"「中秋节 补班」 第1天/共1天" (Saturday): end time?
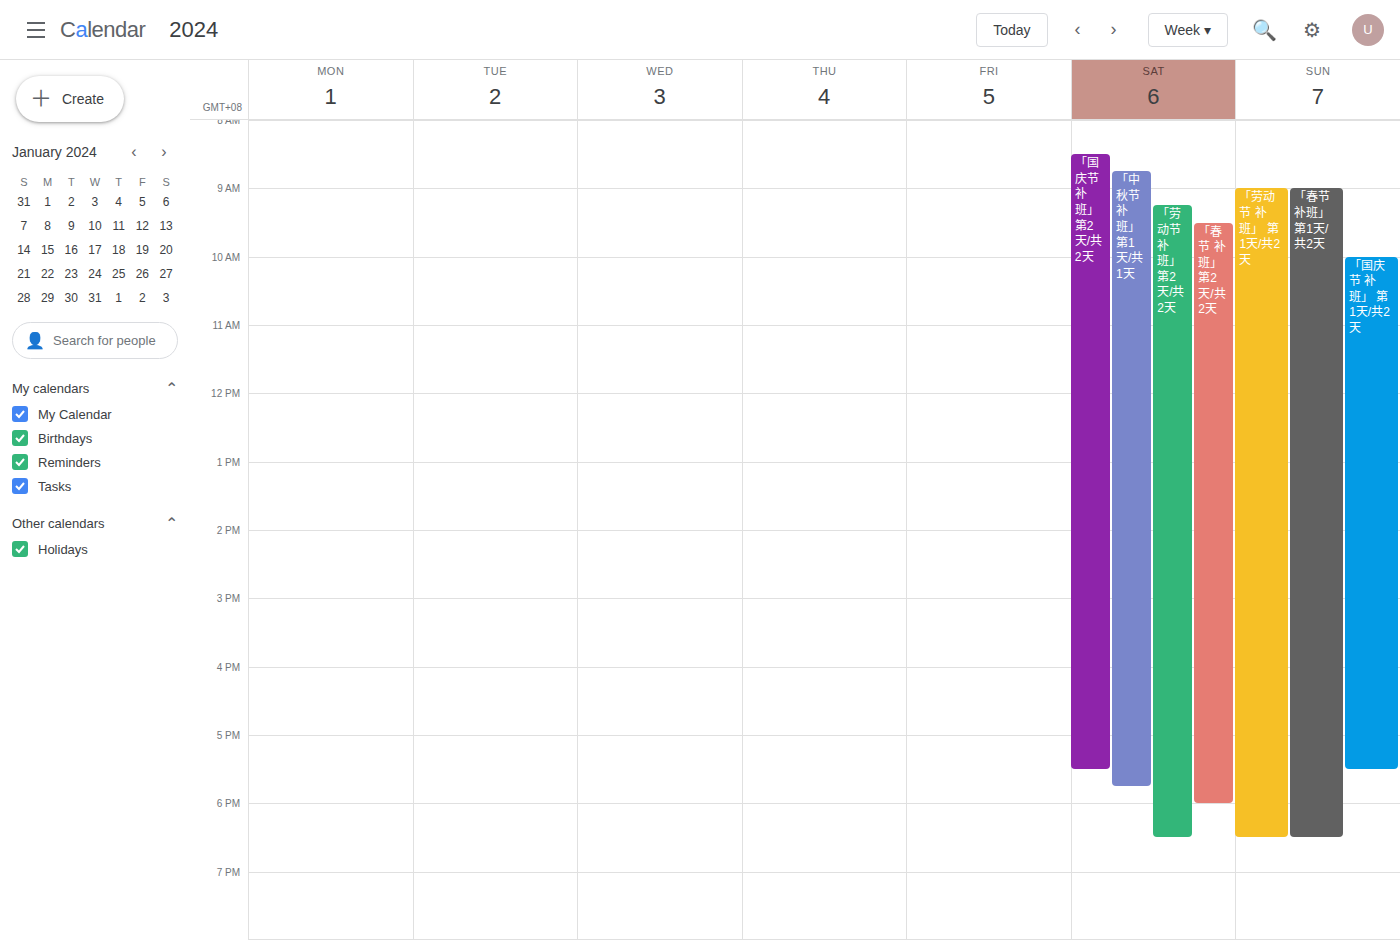
5:45 PM